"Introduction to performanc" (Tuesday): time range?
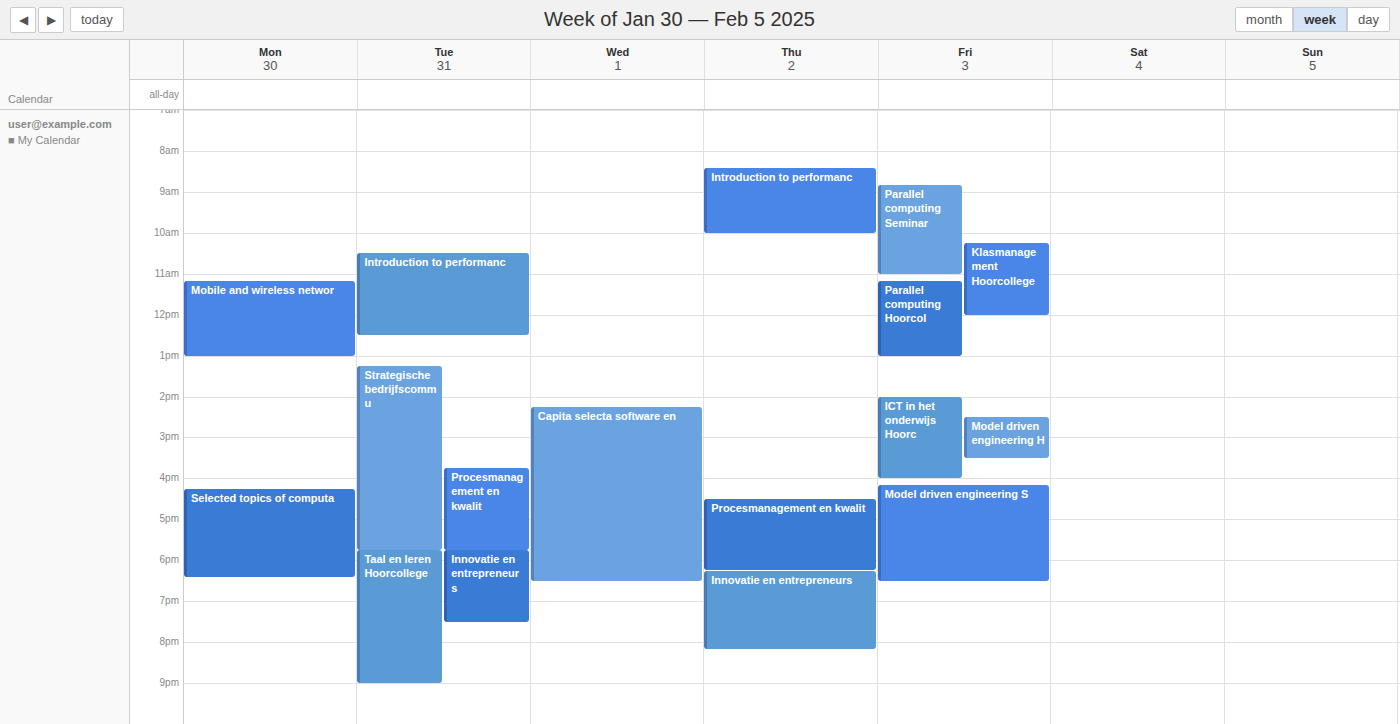
10:30 AM to 12:30 PM